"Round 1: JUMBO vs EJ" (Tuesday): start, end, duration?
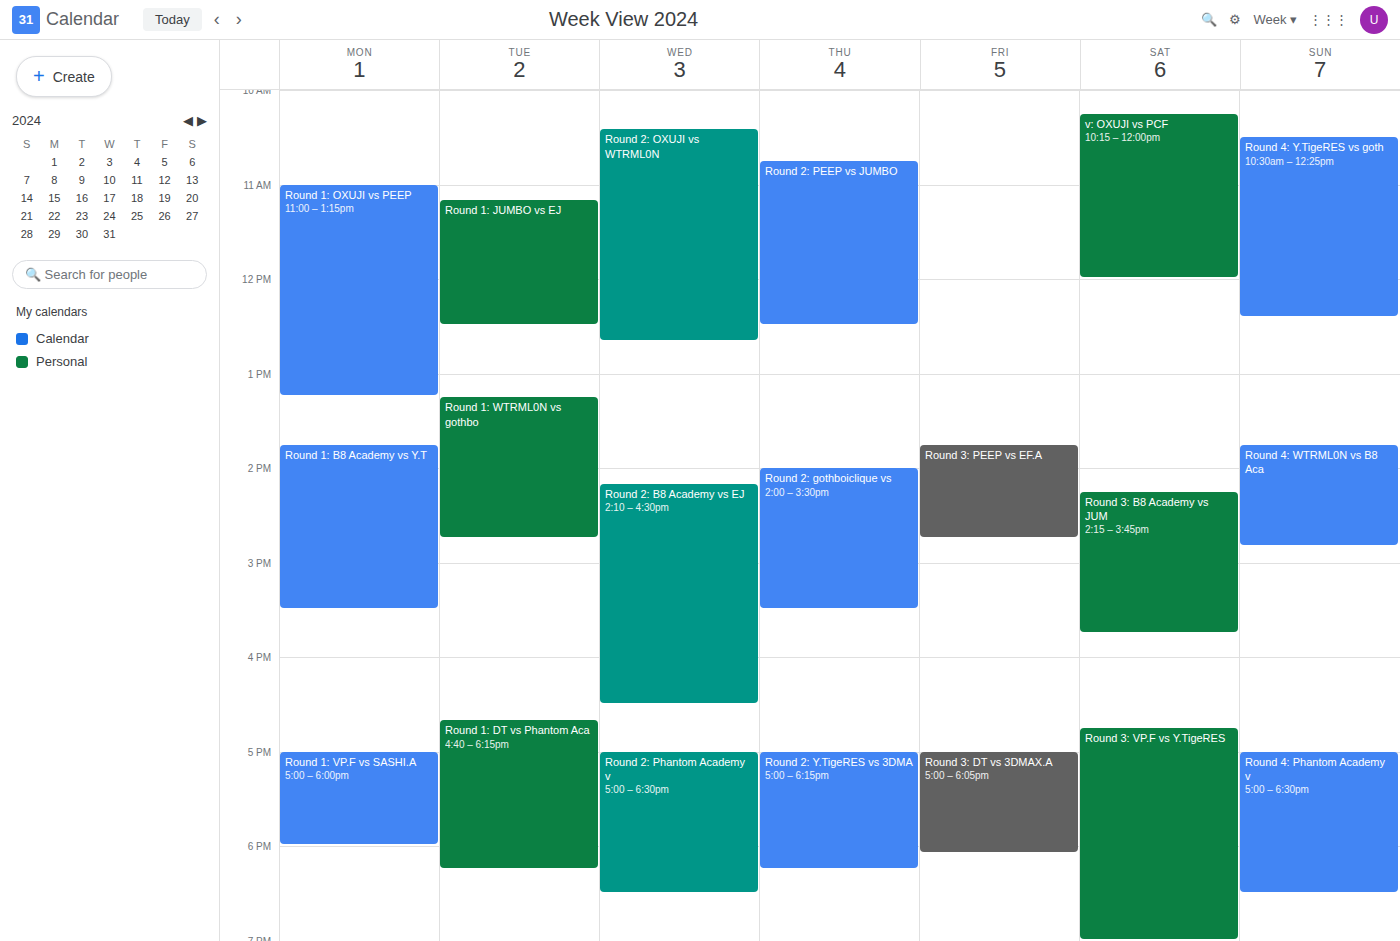
11:10 AM to 12:30 PM, 1 hour 20 minutes